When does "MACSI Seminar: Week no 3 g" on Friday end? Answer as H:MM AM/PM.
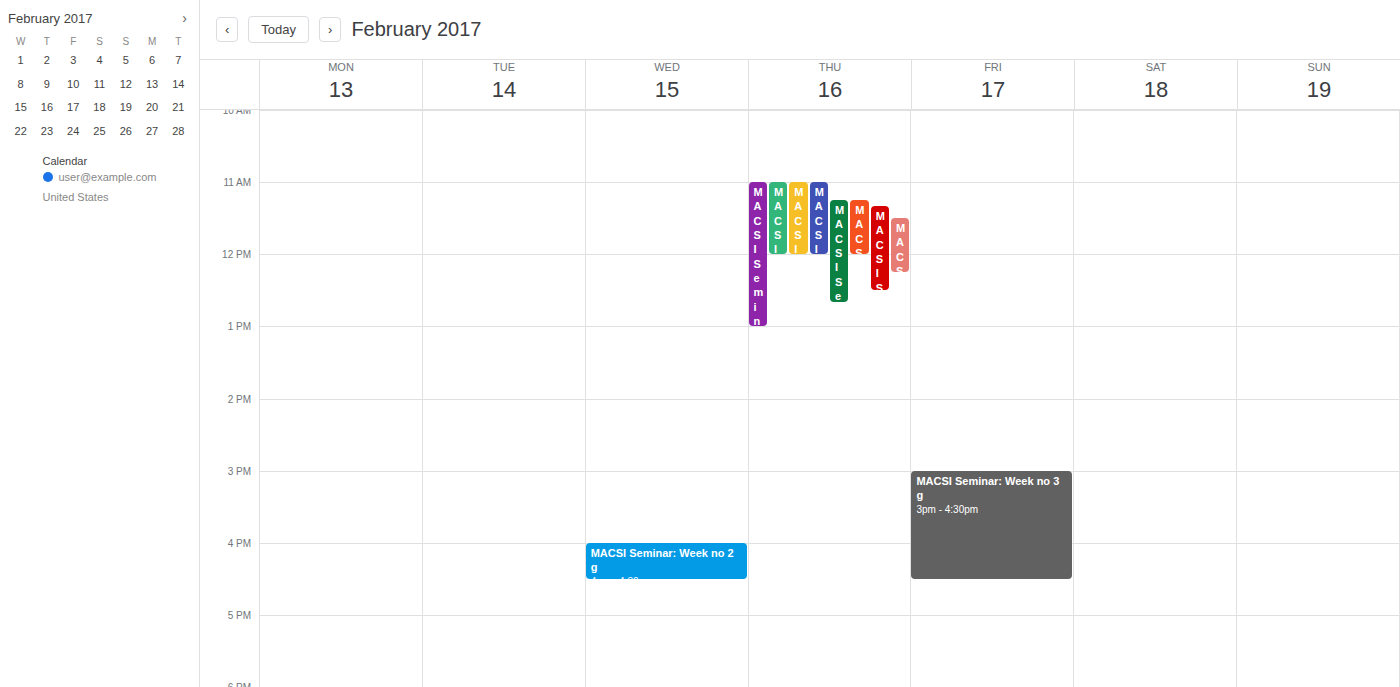
4:30 PM